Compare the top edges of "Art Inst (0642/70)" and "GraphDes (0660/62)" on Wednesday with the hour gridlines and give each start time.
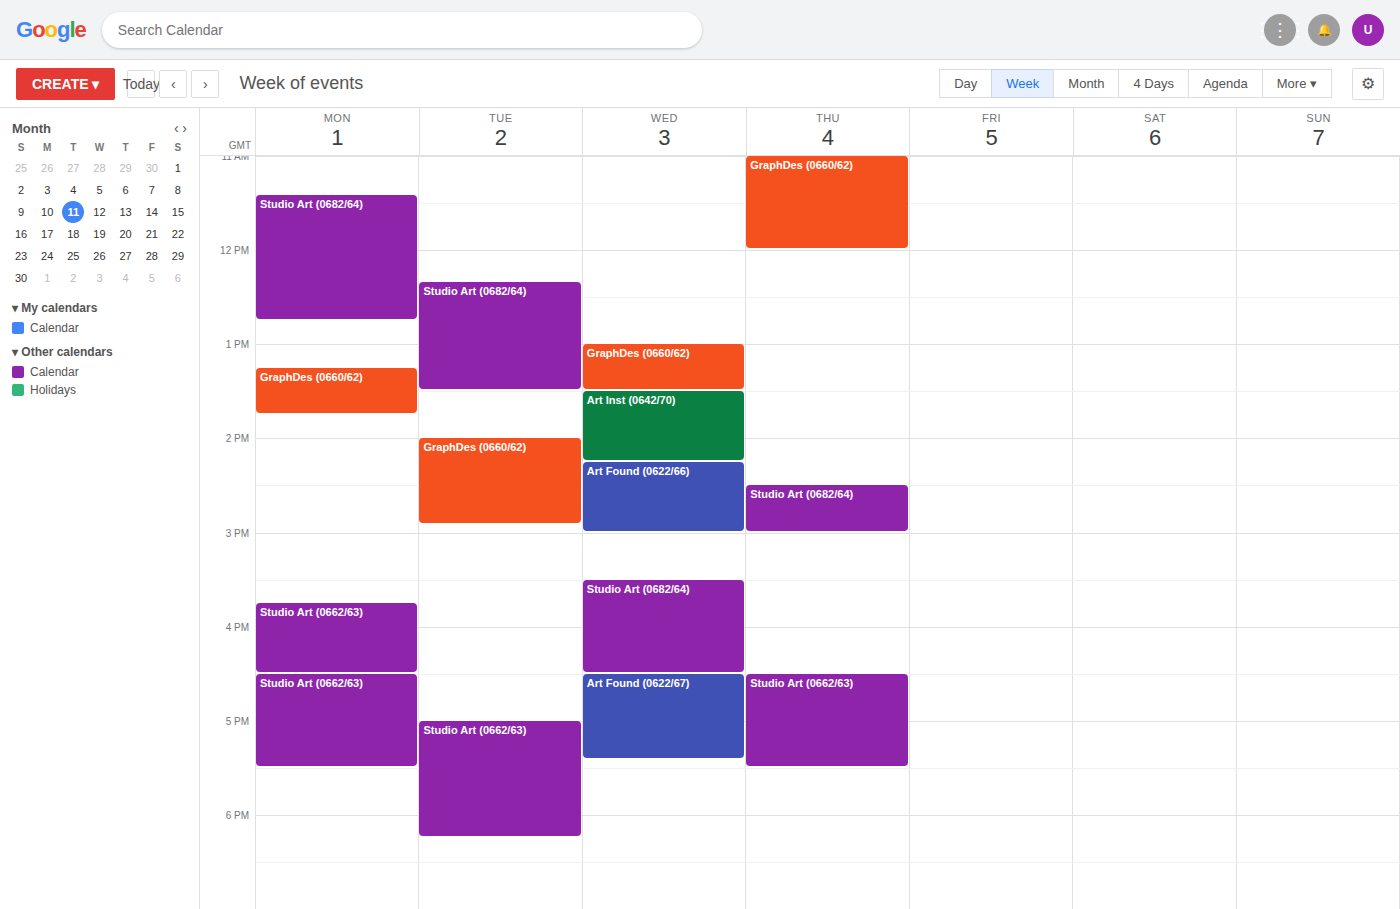
"Art Inst (0642/70)": 1:30 PM, halfway between the 1 PM and 2 PM lines. "GraphDes (0660/62)": 1:00 PM, exactly on the 1 PM line.